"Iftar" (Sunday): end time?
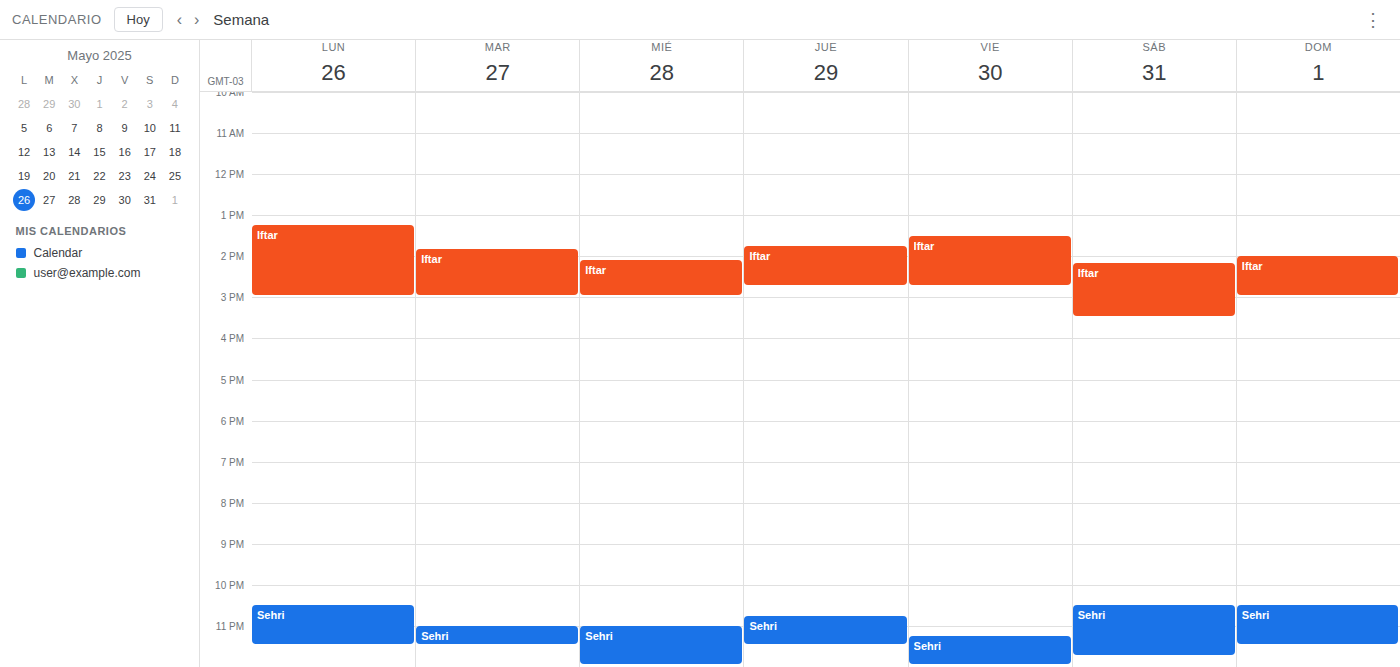
3:00 PM